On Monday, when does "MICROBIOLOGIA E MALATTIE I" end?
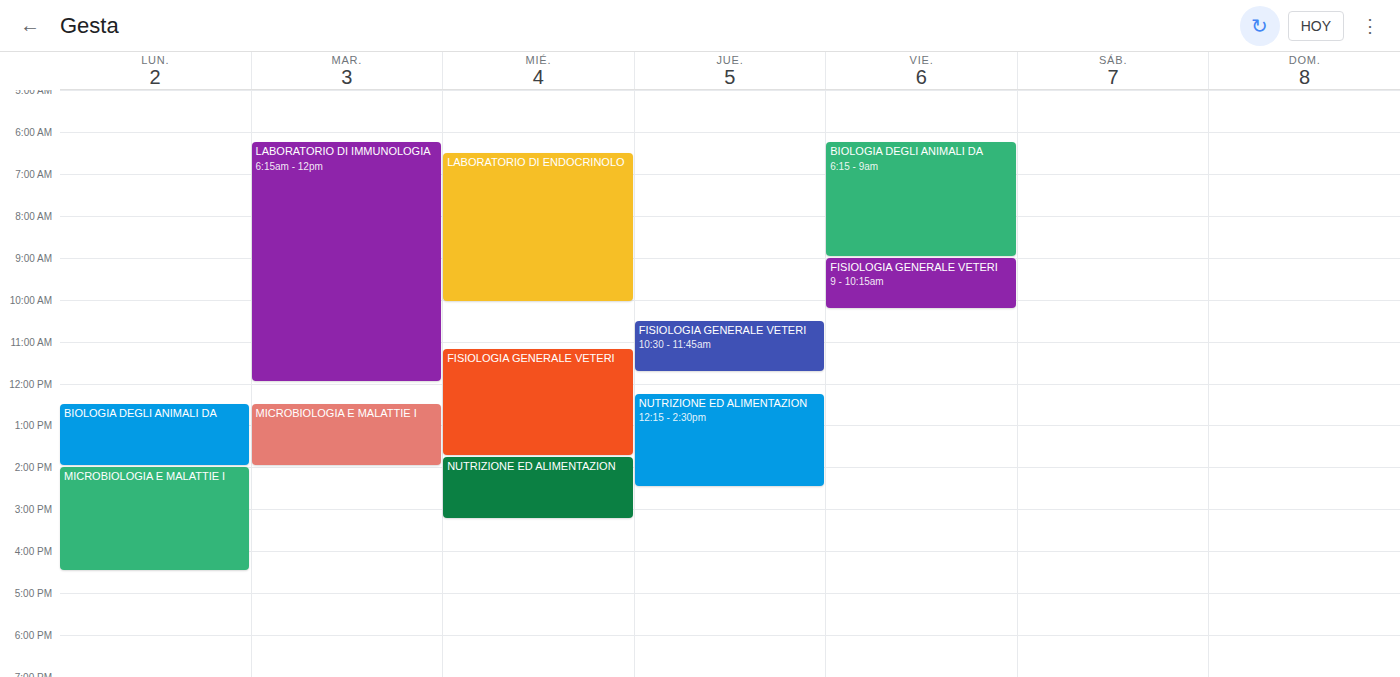
4:30 PM